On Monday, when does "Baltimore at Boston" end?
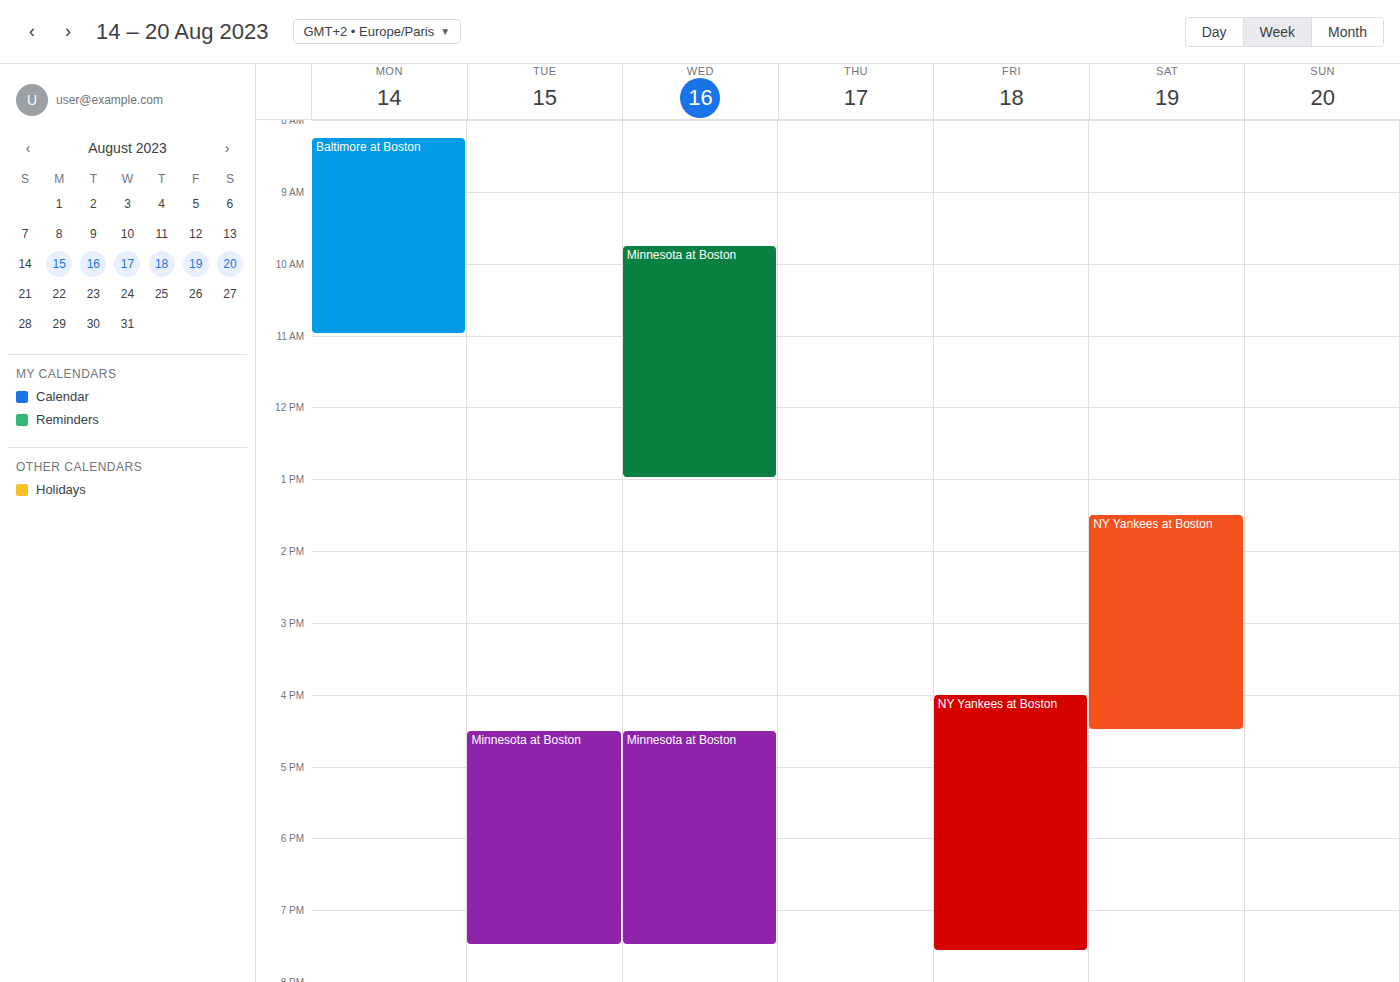
11:00 AM